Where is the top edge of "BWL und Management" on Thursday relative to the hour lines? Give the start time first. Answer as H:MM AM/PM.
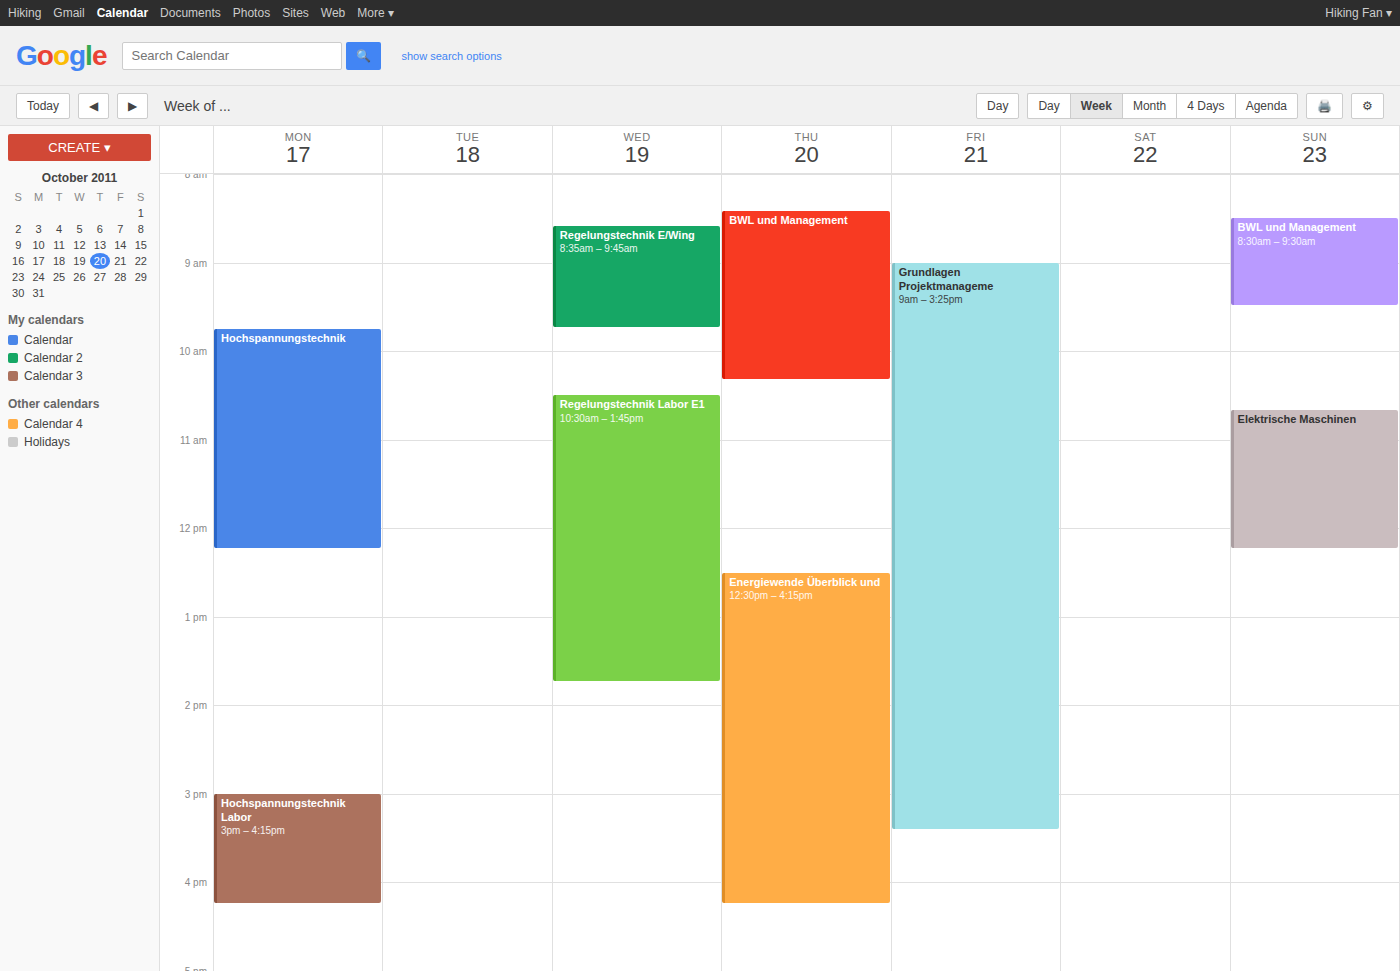
8:25 AM -- neither: 25 minutes below the 8 AM line and 35 minutes above the 9 AM line.